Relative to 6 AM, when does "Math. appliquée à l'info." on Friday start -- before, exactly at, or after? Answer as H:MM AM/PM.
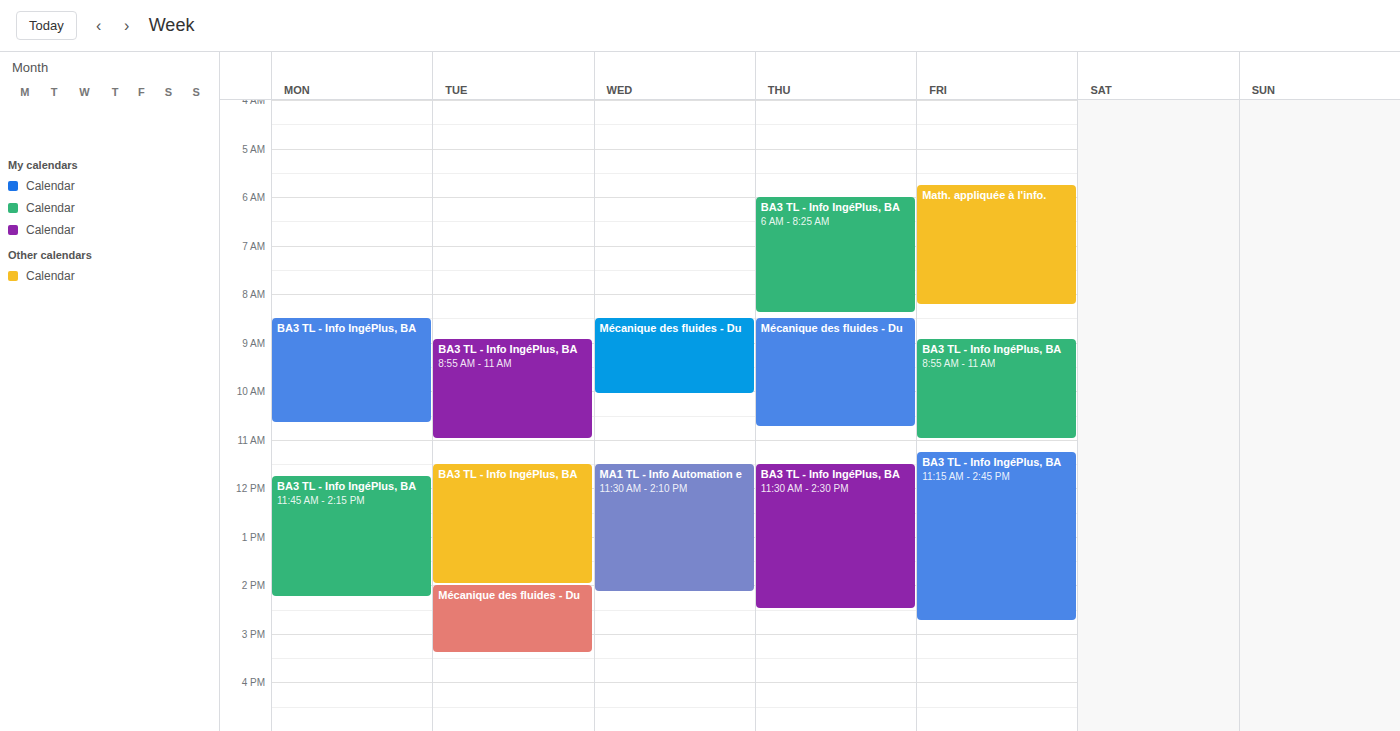
5:45 AM -- before 6 AM, 15 minutes above the 6 AM line.